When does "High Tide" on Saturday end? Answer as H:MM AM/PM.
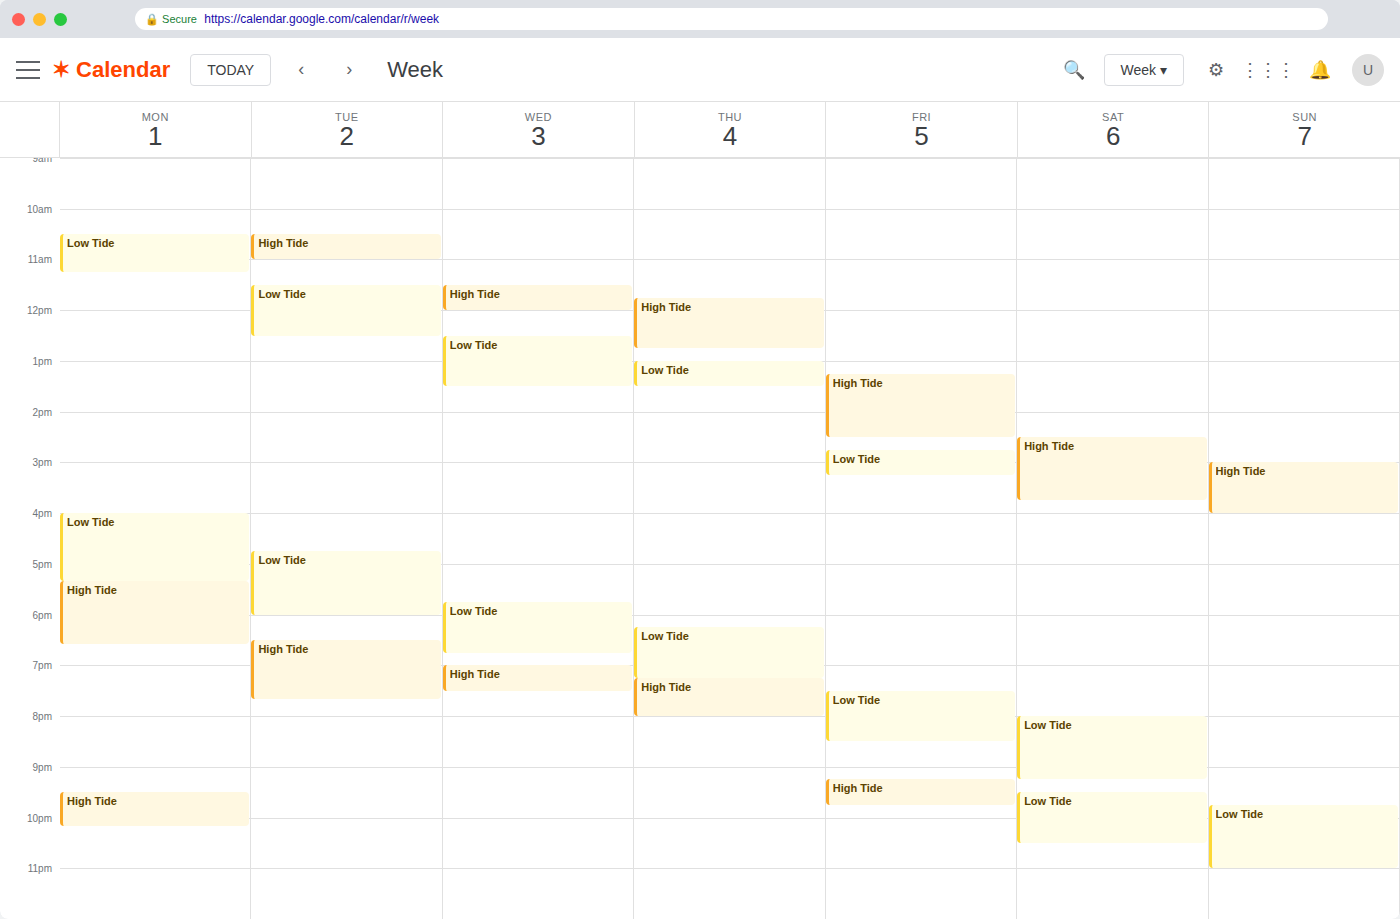
3:45 PM